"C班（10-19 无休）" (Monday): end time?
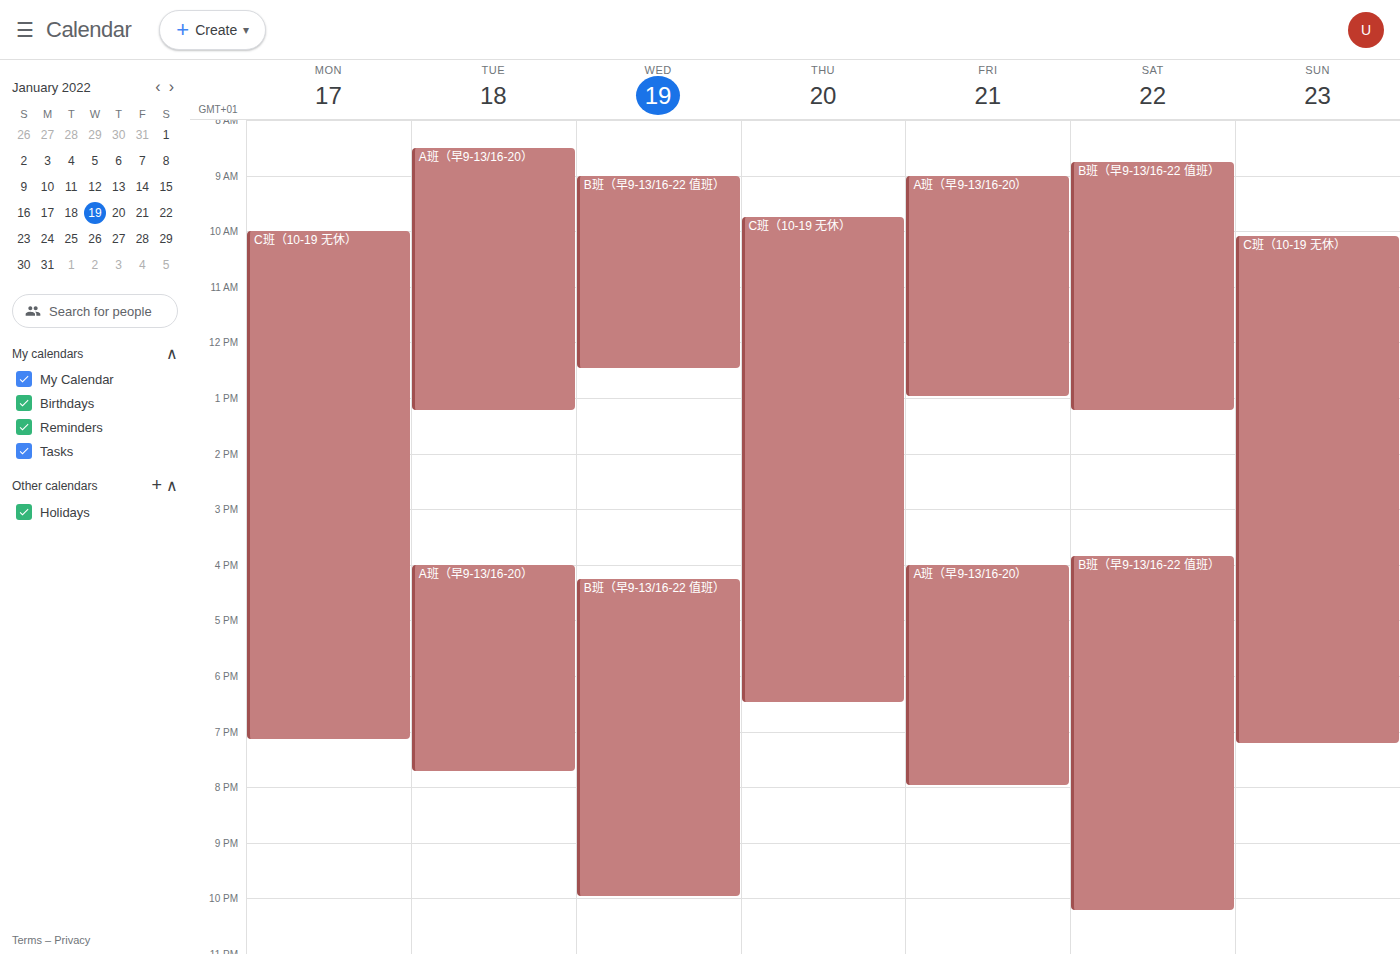
7:10 PM